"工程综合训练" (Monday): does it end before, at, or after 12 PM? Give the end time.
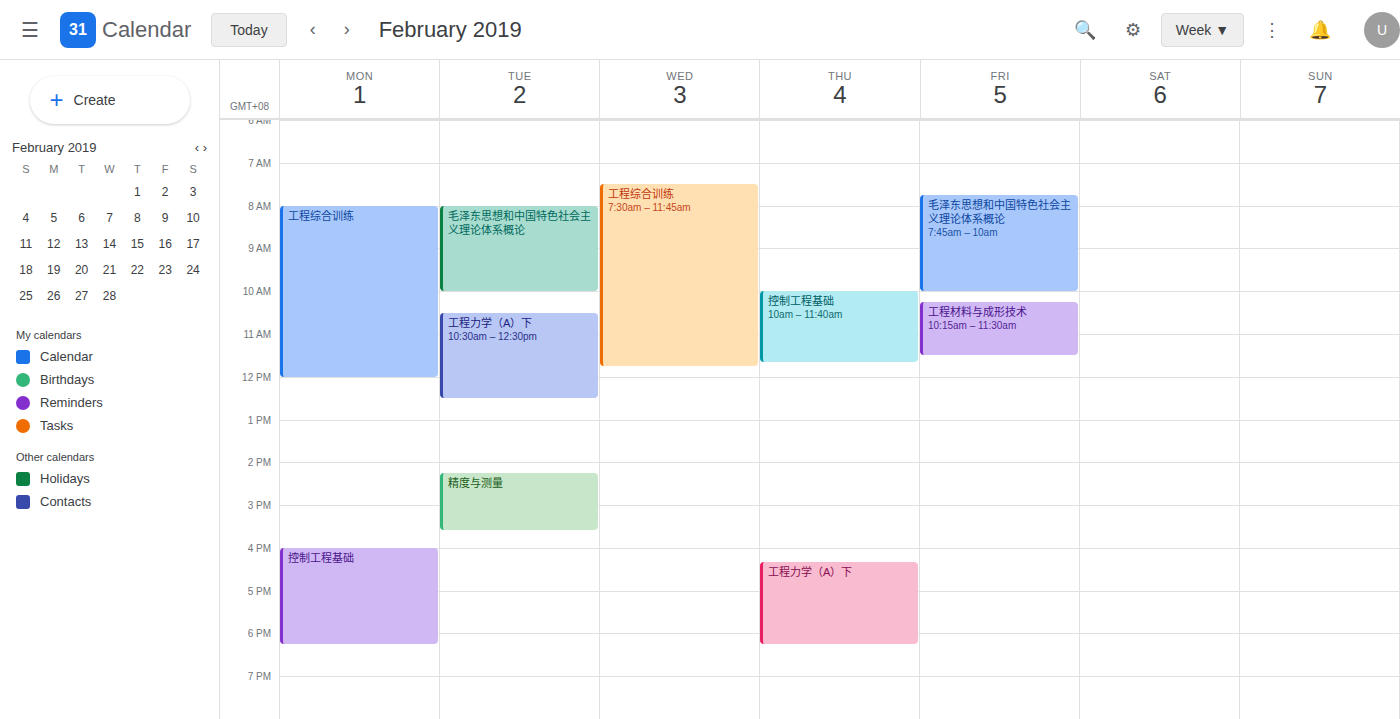
12:00 PM -- exactly at 12 PM, on the 12 PM line.